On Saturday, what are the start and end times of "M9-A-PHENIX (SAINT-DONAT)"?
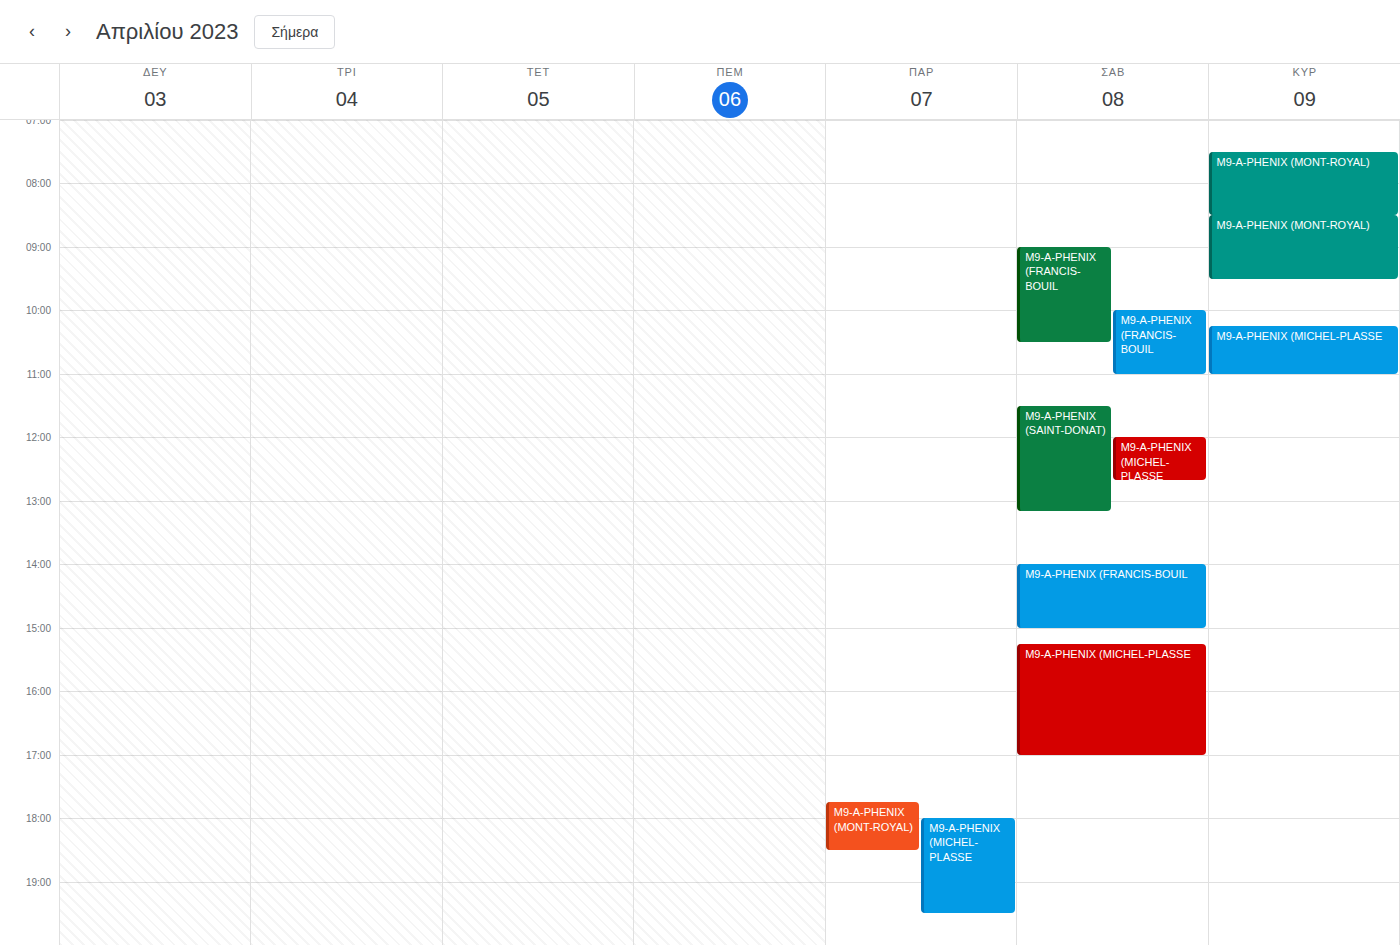
11:30 to 13:10